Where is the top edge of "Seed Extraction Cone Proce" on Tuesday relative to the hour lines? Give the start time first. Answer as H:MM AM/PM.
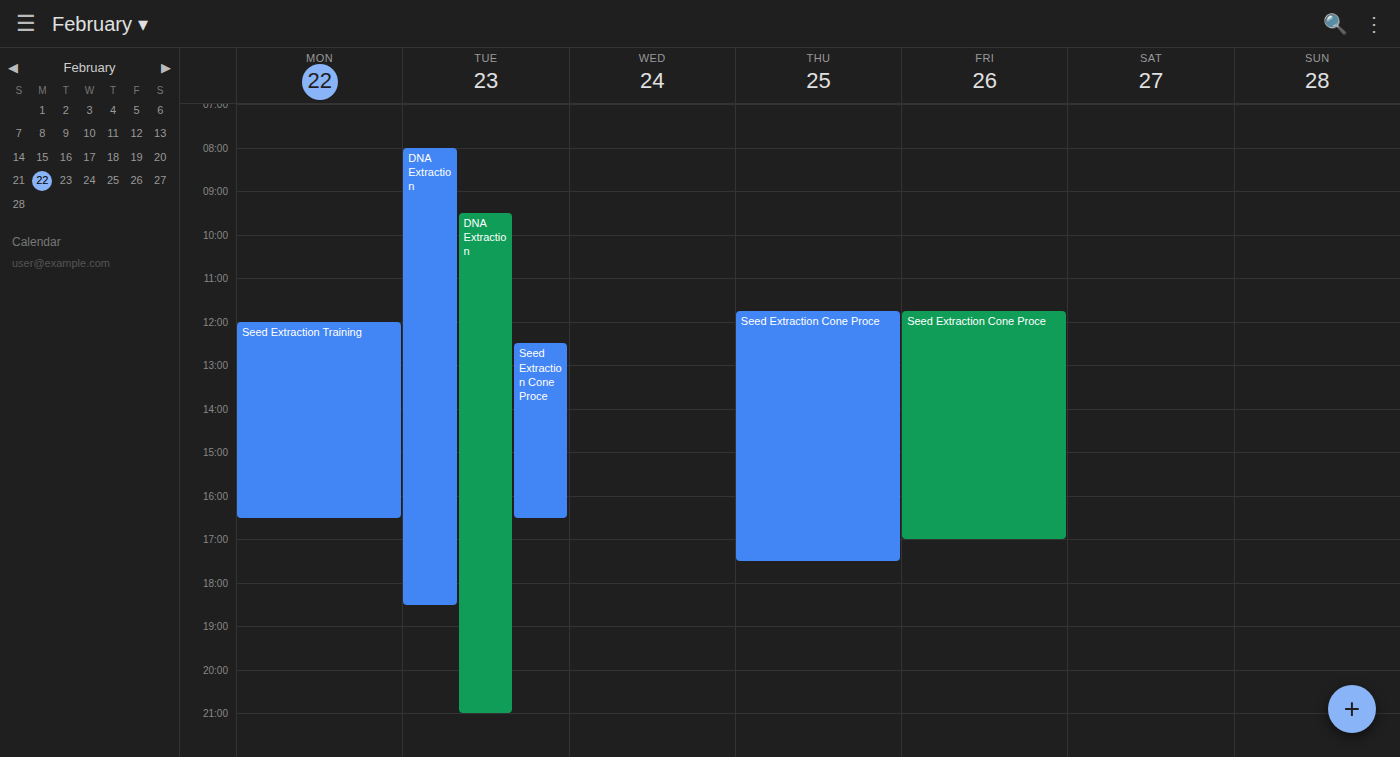
12:30 PM -- halfway between the 12 PM and 1 PM lines.